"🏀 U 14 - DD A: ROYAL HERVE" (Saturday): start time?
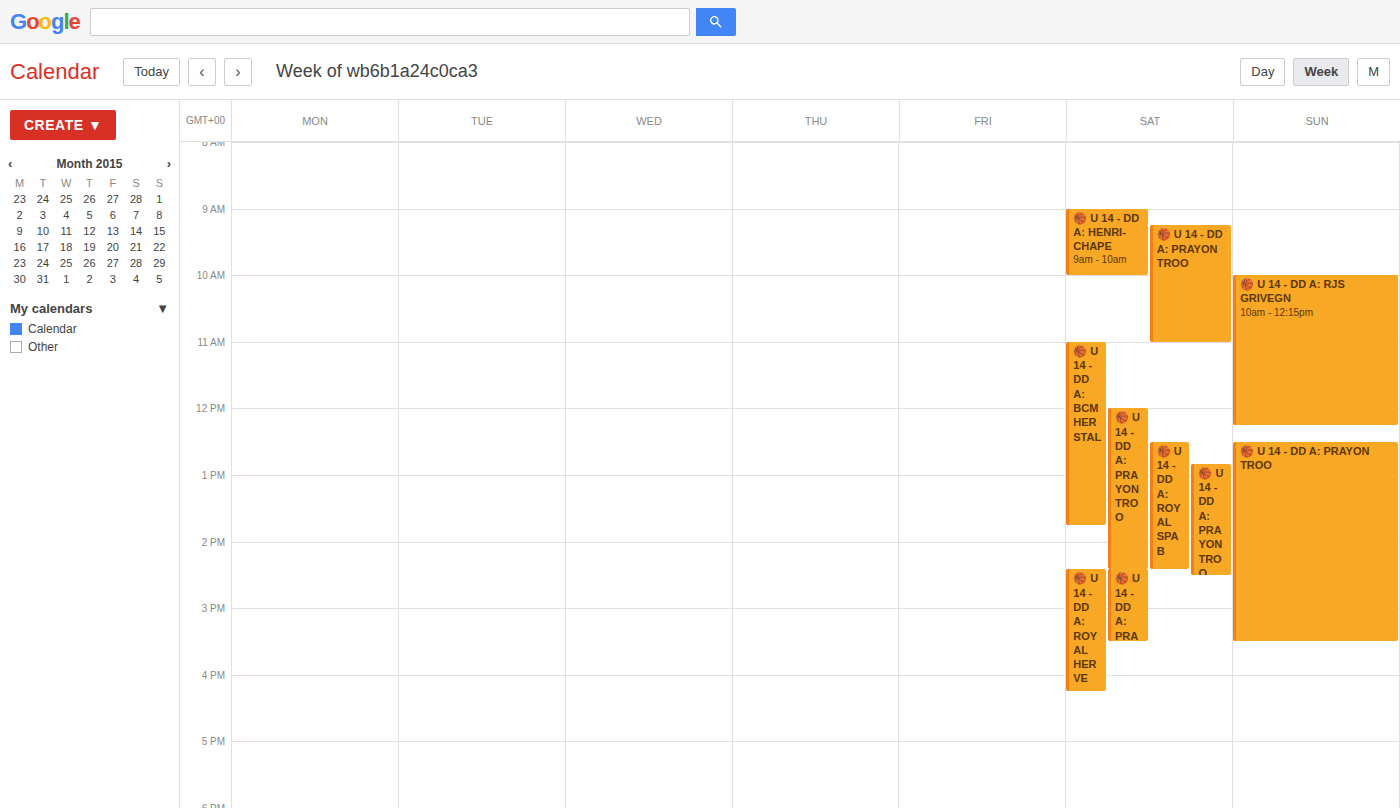
2:25 PM